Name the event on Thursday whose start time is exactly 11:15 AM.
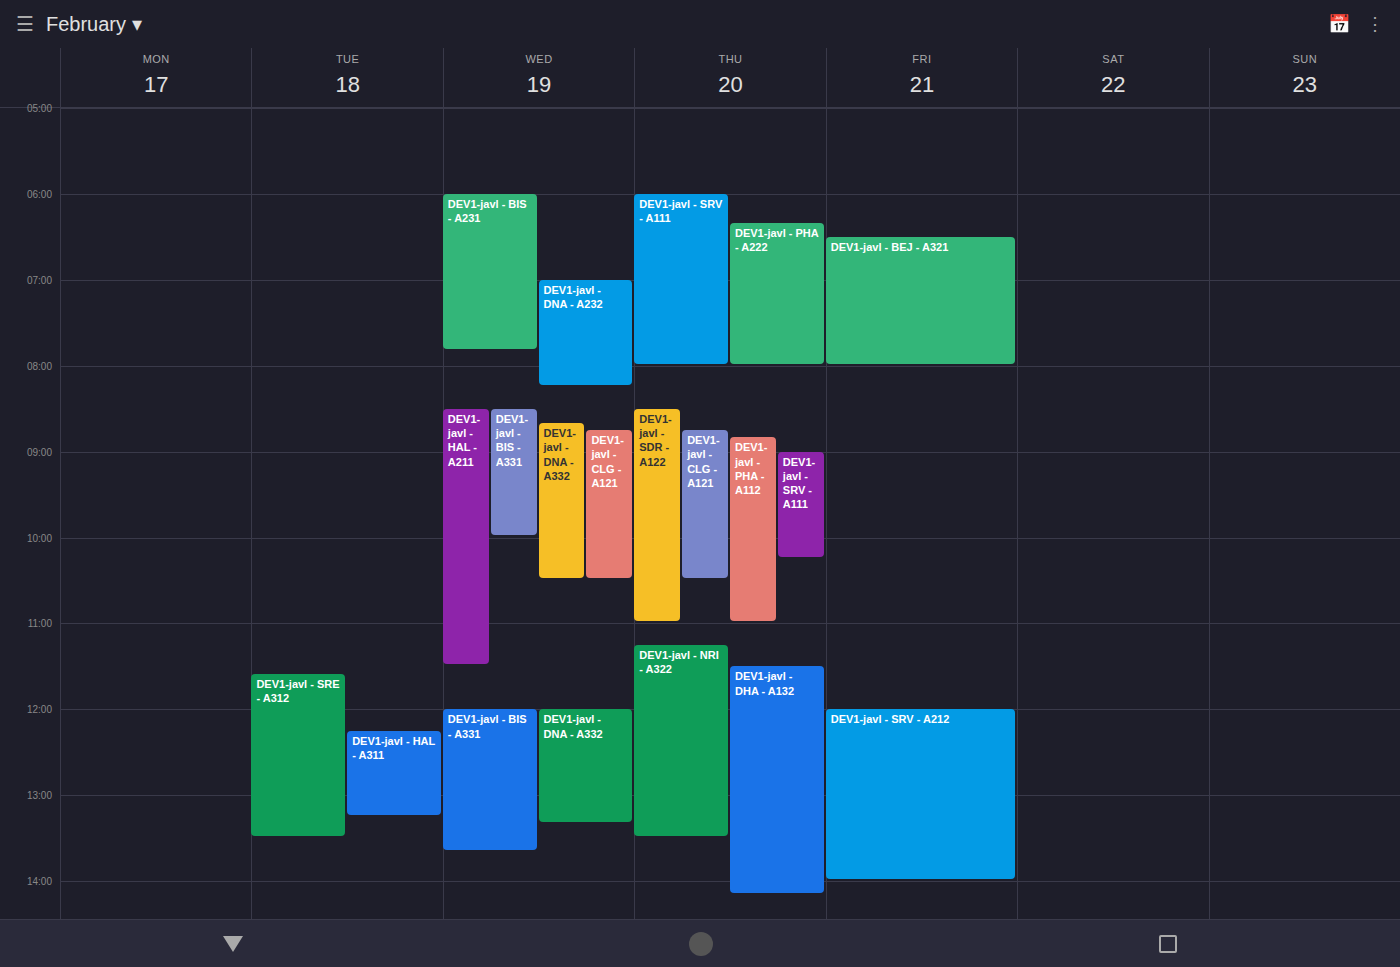
"DEV1-javl - NRI - A322"